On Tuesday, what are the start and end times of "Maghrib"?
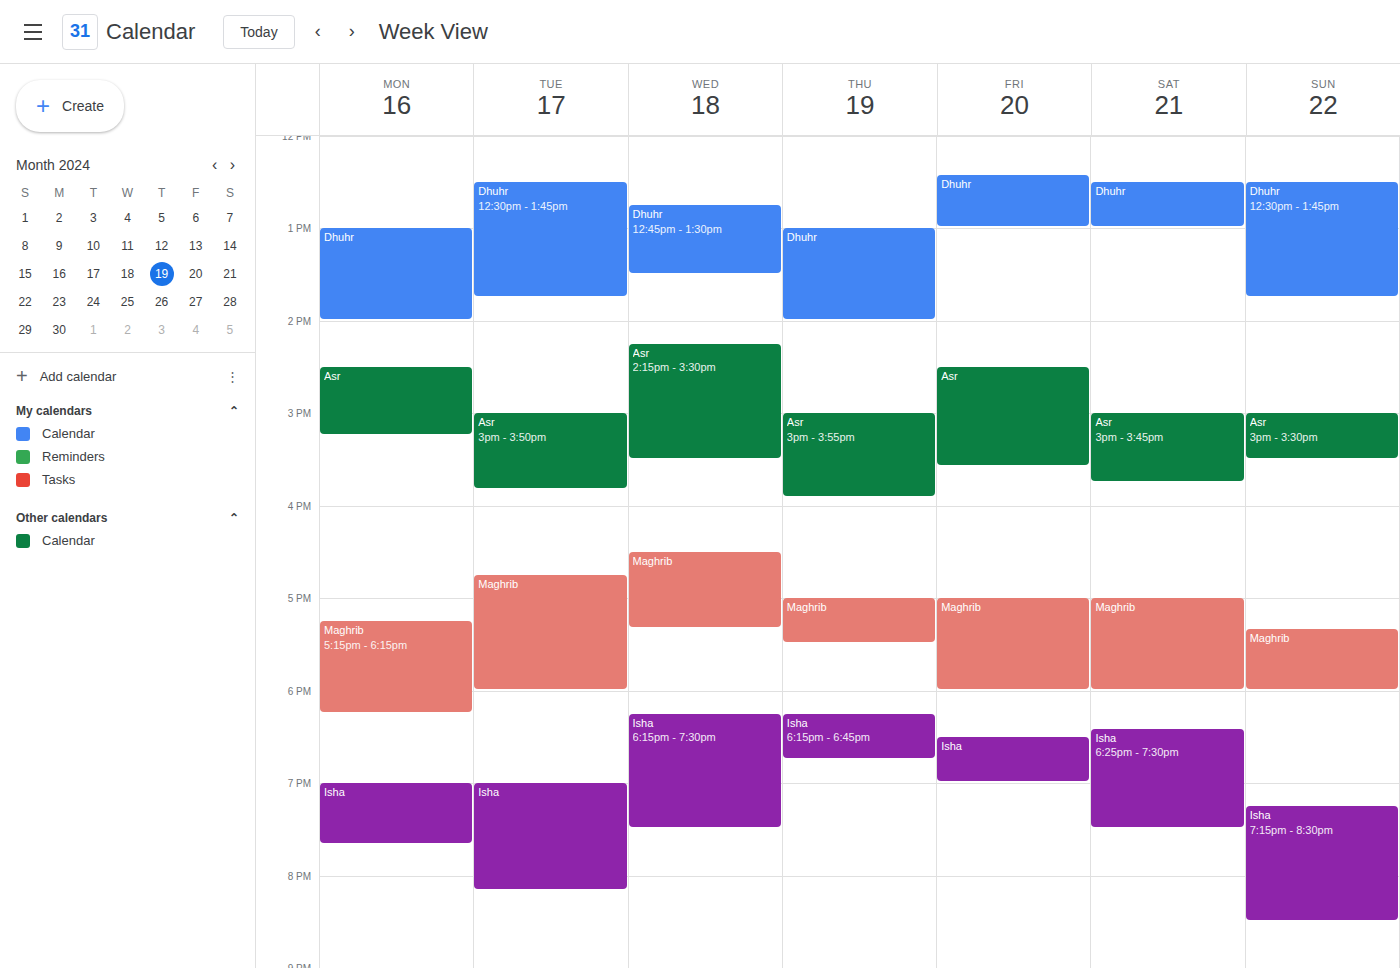
4:45 PM to 6:00 PM